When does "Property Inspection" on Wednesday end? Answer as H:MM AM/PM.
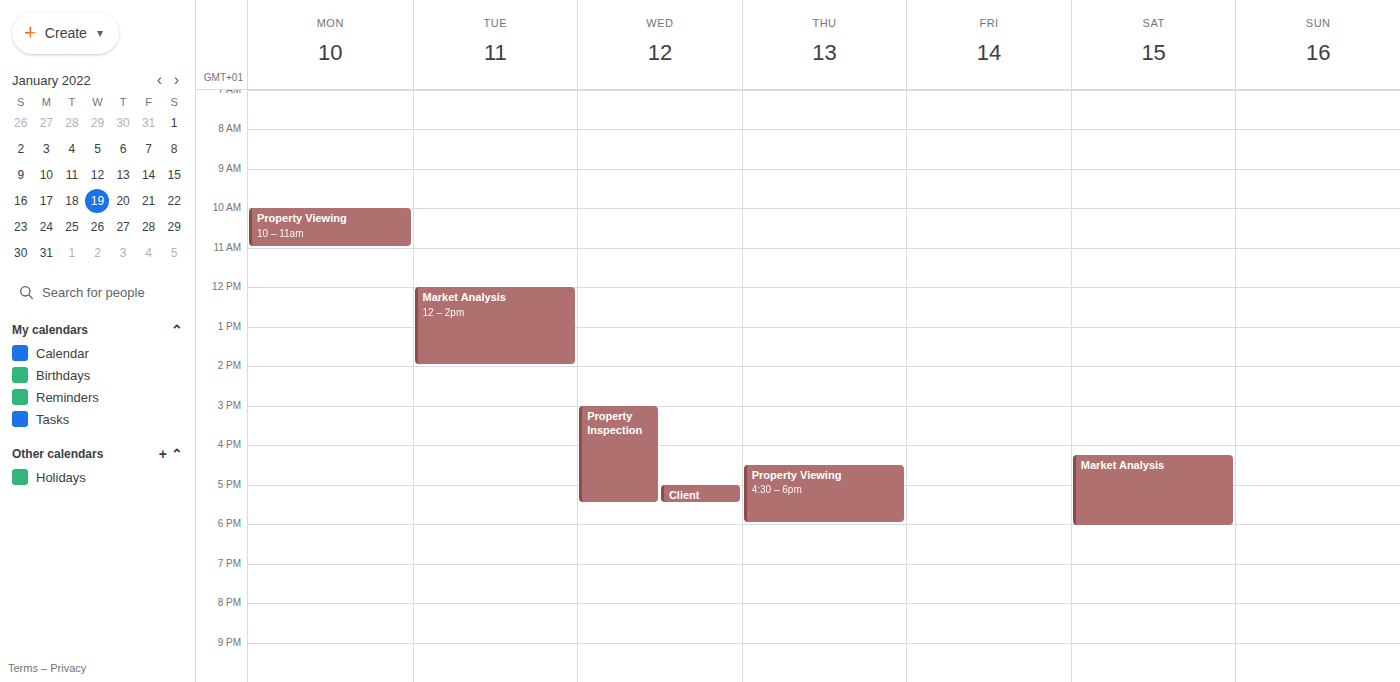
5:30 PM